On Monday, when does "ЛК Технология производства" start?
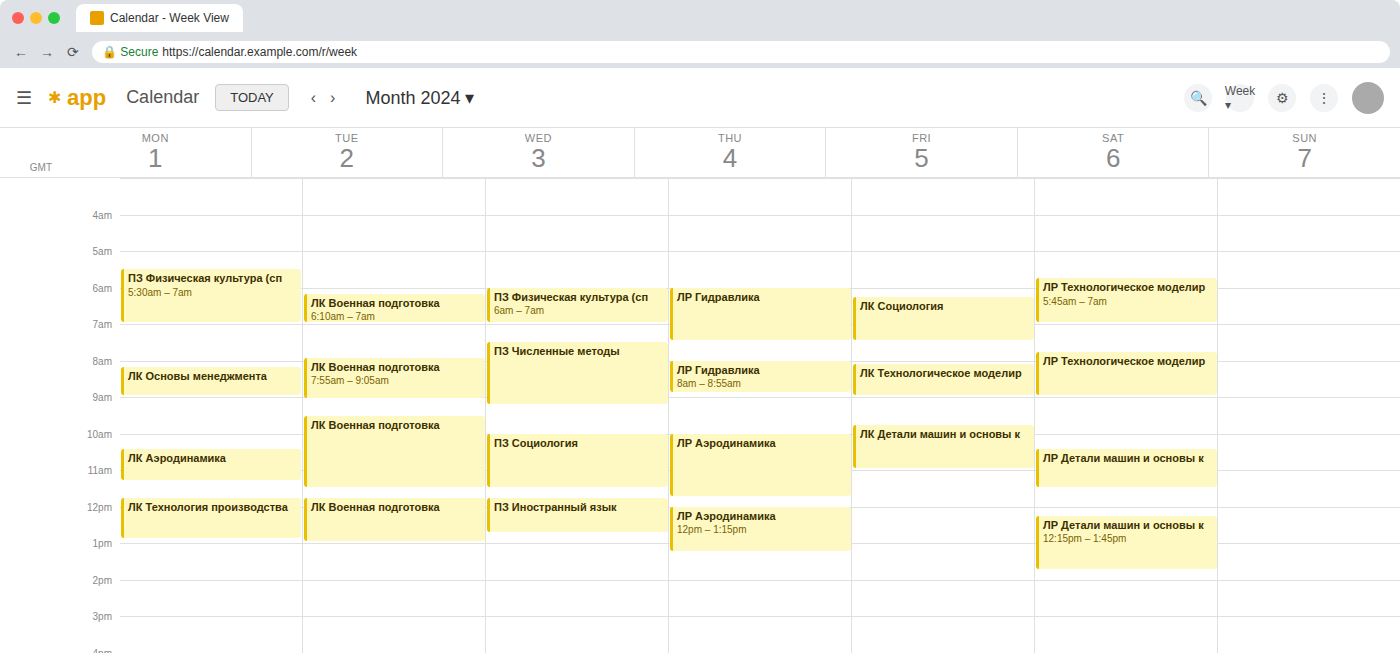
11:45 AM